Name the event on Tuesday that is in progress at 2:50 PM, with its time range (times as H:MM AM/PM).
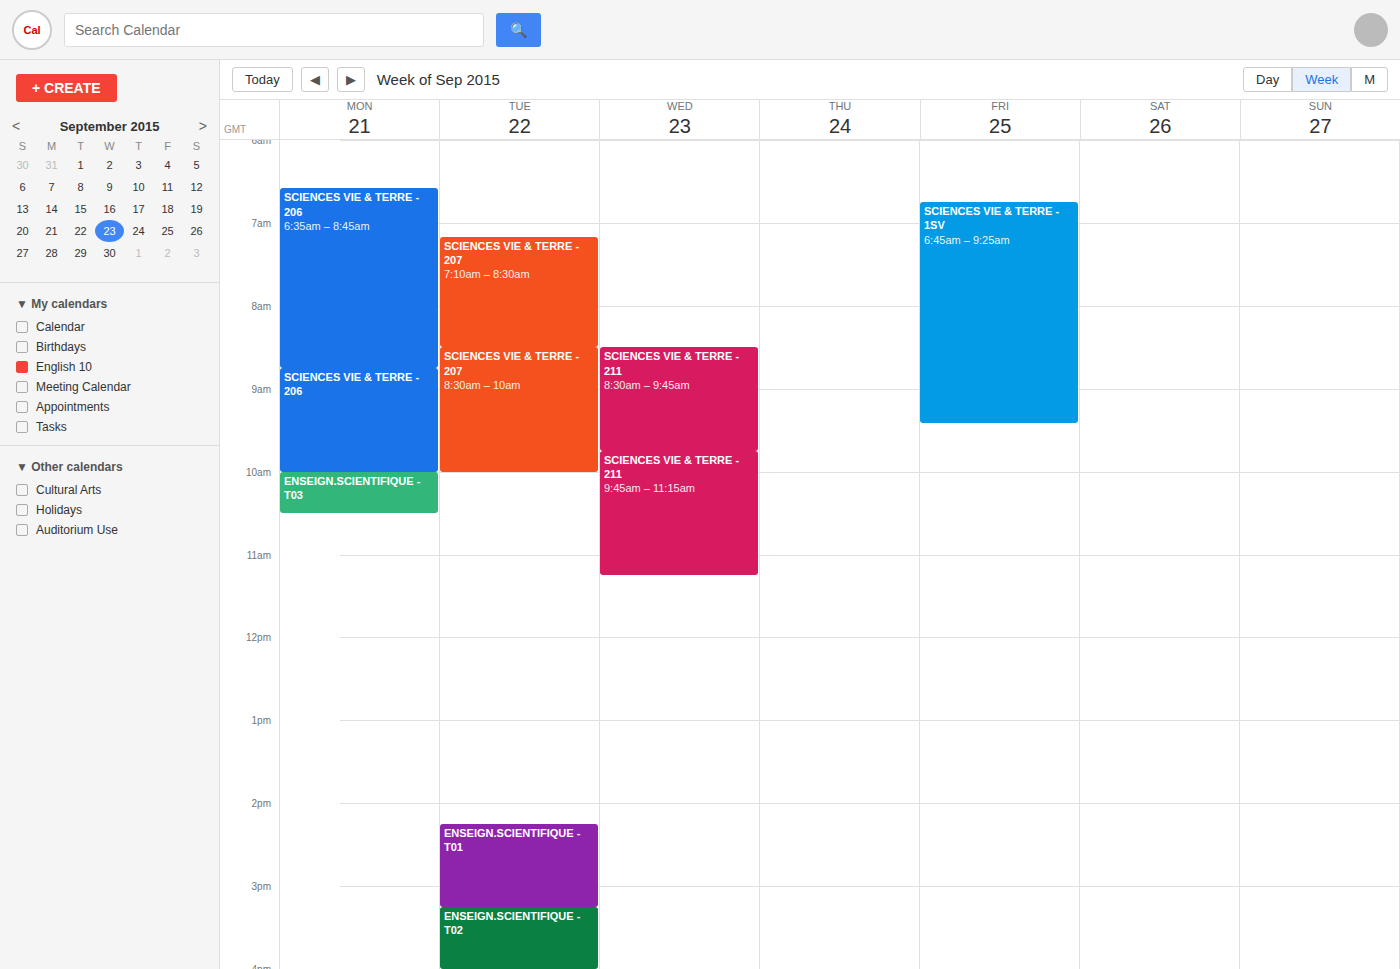
"ENSEIGN.SCIENTIFIQUE - T01", 2:15 PM to 3:15 PM